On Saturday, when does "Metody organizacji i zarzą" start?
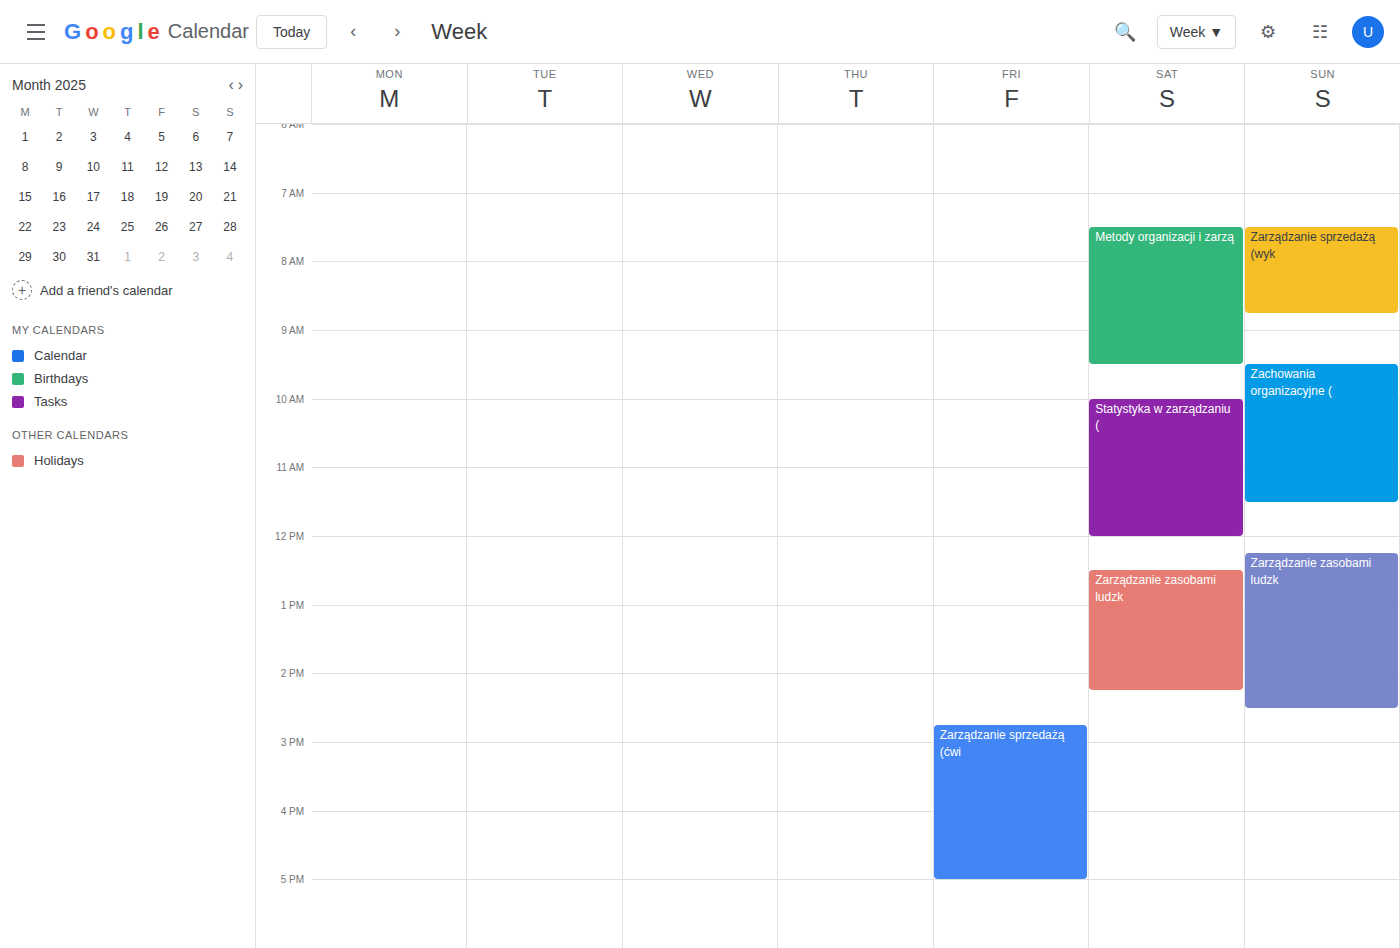
7:30 AM